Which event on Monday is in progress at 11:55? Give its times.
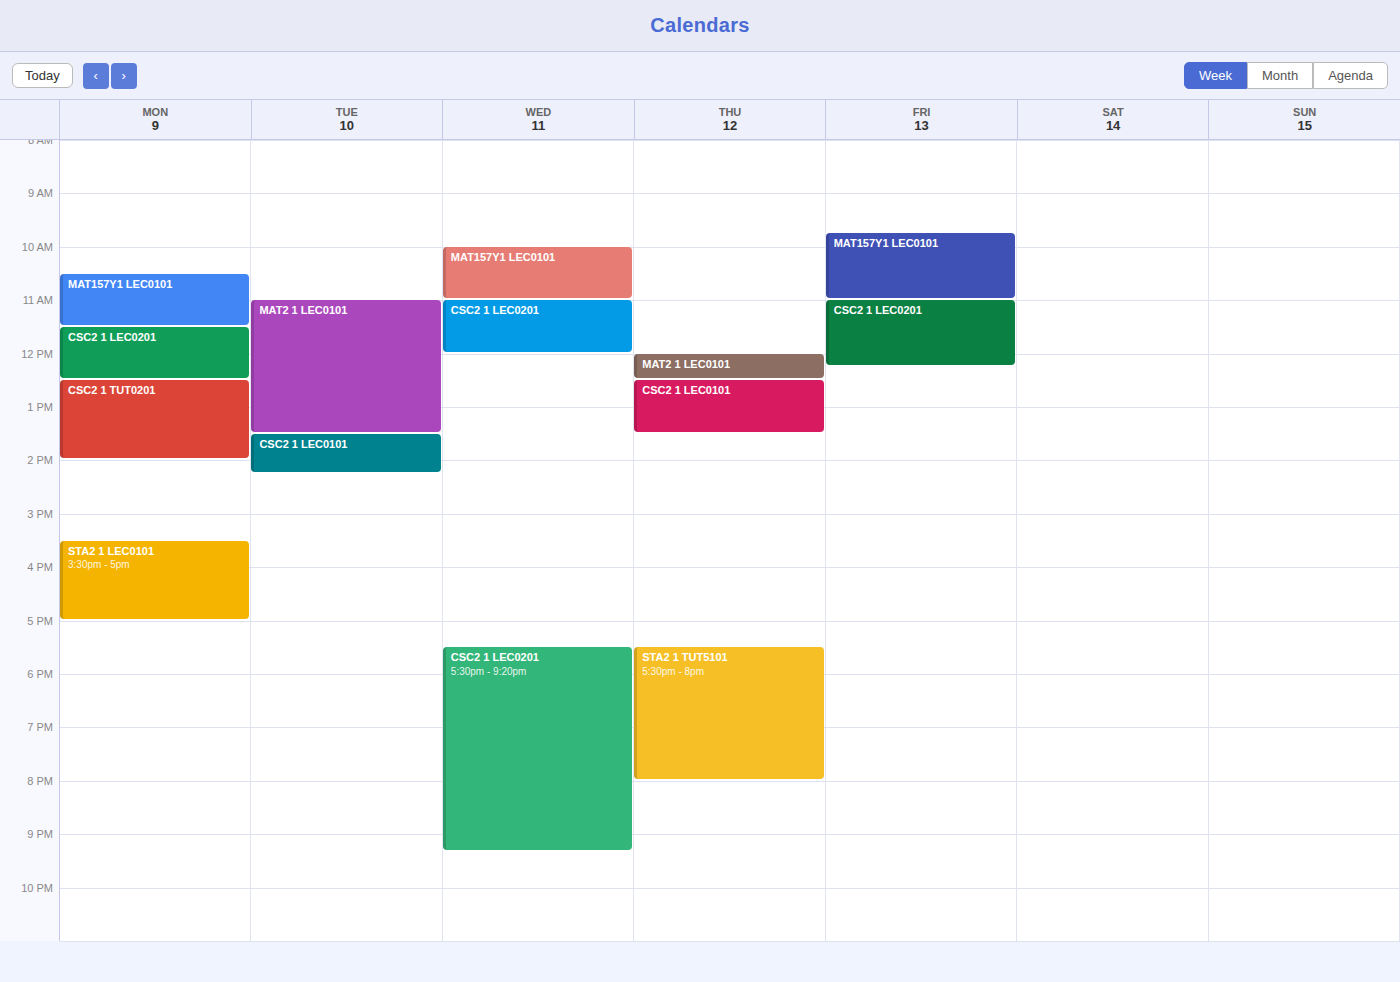
"CSC2 1 LEC0201", 11:30 to 12:30